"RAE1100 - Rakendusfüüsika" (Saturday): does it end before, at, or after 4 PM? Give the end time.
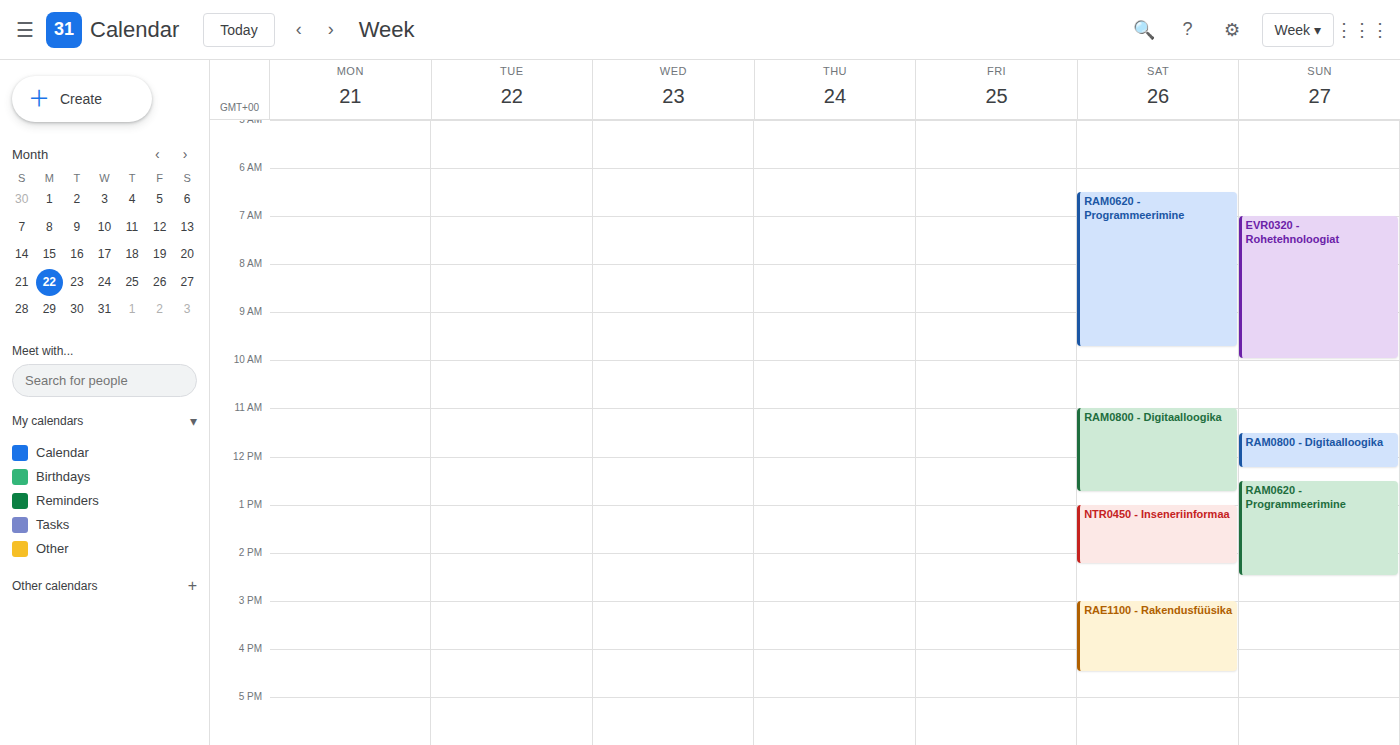
4:30 PM -- after 4 PM, 30 minutes below the 4 PM line.